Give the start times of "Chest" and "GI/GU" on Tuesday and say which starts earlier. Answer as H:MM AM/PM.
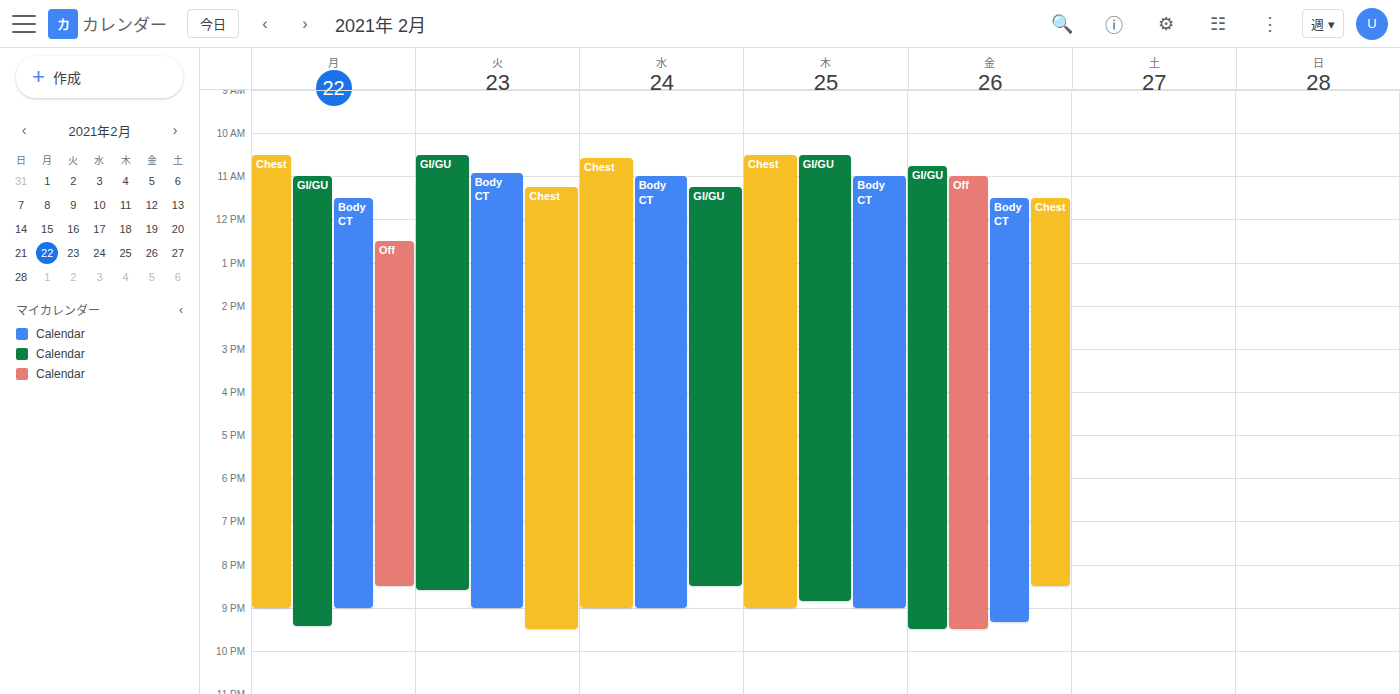
"GI/GU" 10:30 AM; "Chest" 11:15 AM.